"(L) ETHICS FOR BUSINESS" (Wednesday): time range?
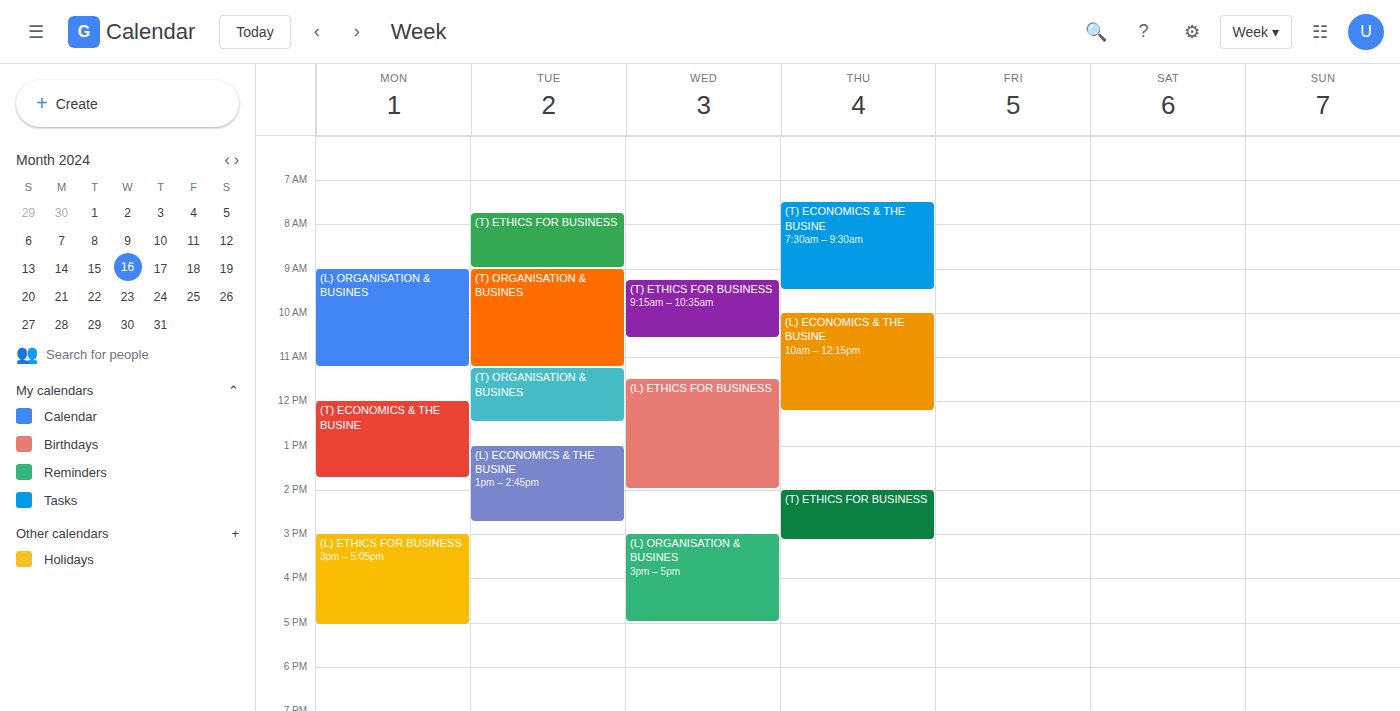
11:30 to 14:00